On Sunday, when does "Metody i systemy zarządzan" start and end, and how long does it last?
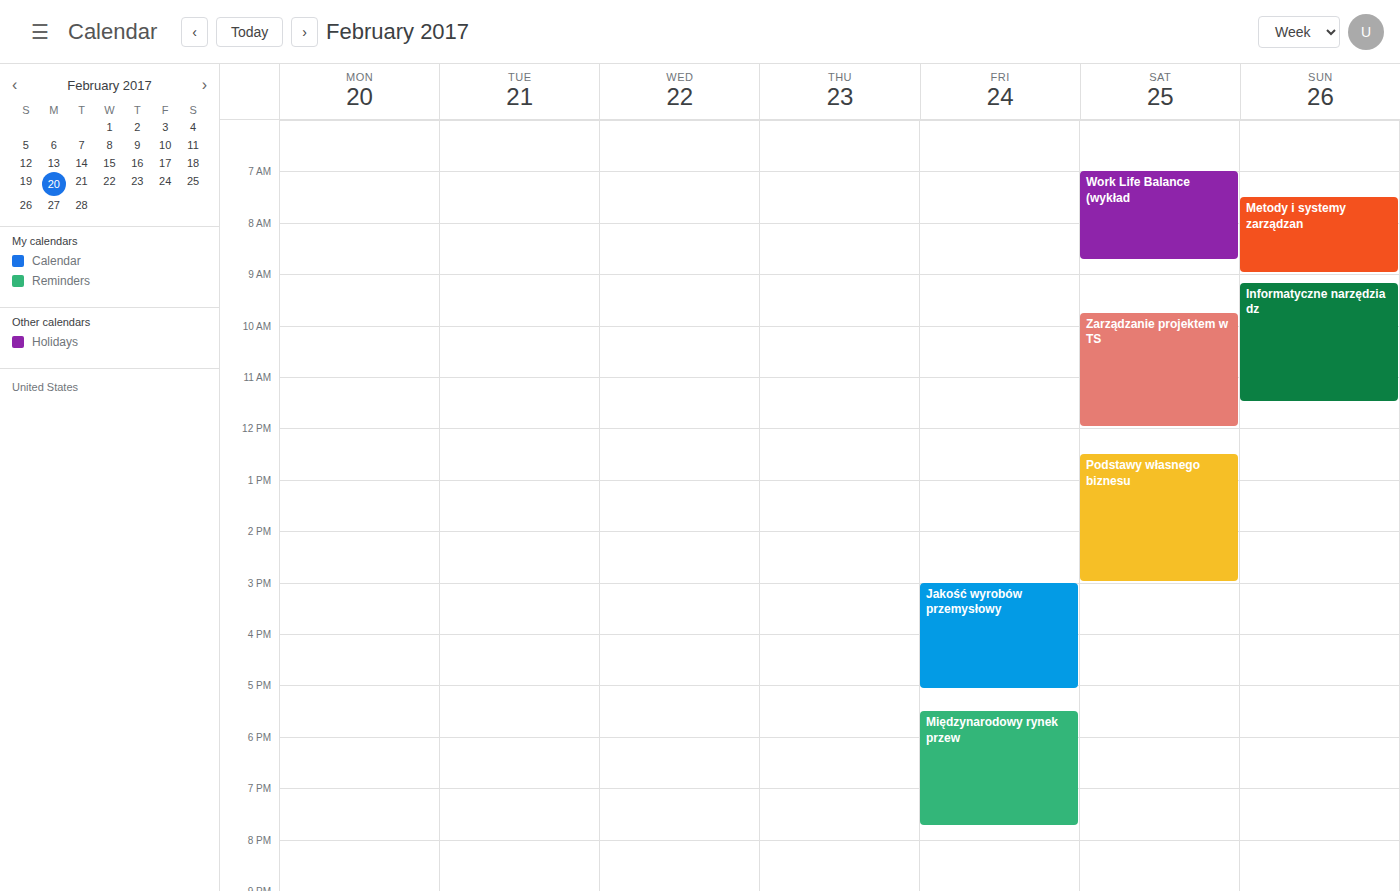
7:30 AM to 9:00 AM, 1 hour 30 minutes